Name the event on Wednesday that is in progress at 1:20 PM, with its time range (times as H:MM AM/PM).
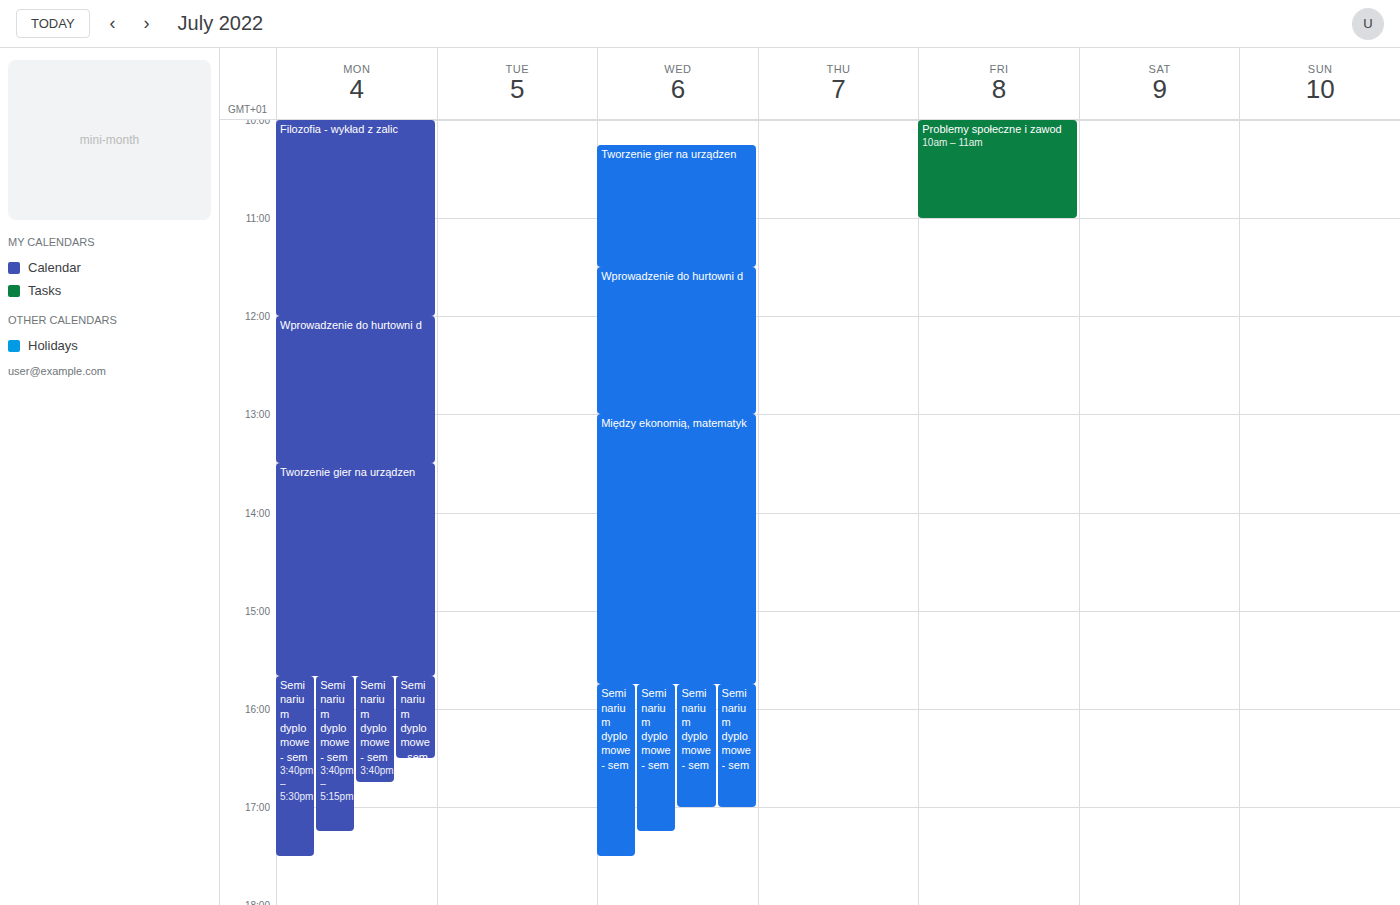
"Między ekonomią, matematyk", 1:00 PM to 3:45 PM